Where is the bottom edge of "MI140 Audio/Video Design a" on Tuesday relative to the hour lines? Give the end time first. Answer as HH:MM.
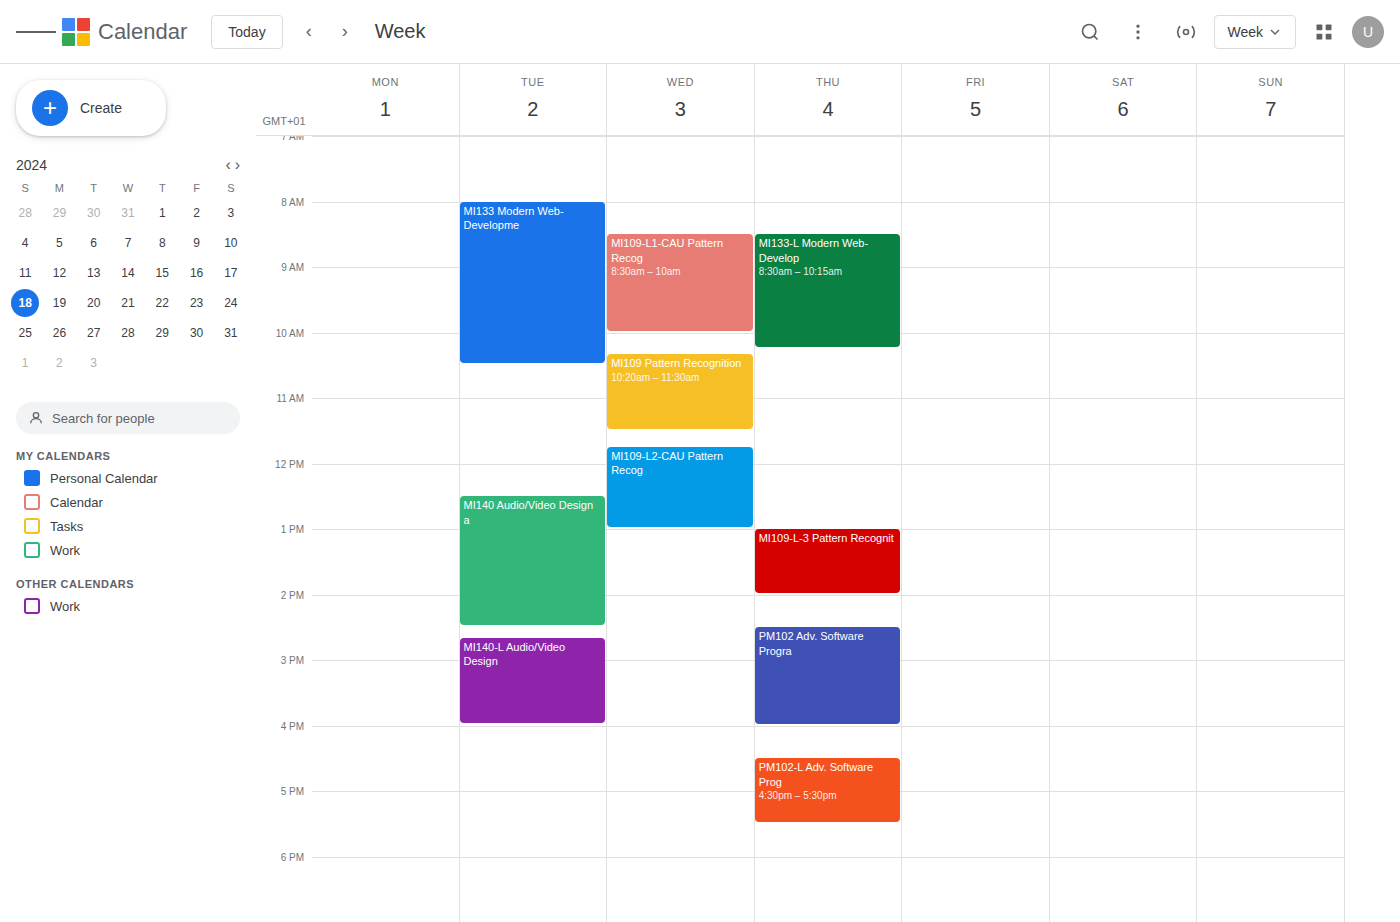
14:30 -- halfway between the 14:00 and 15:00 lines.